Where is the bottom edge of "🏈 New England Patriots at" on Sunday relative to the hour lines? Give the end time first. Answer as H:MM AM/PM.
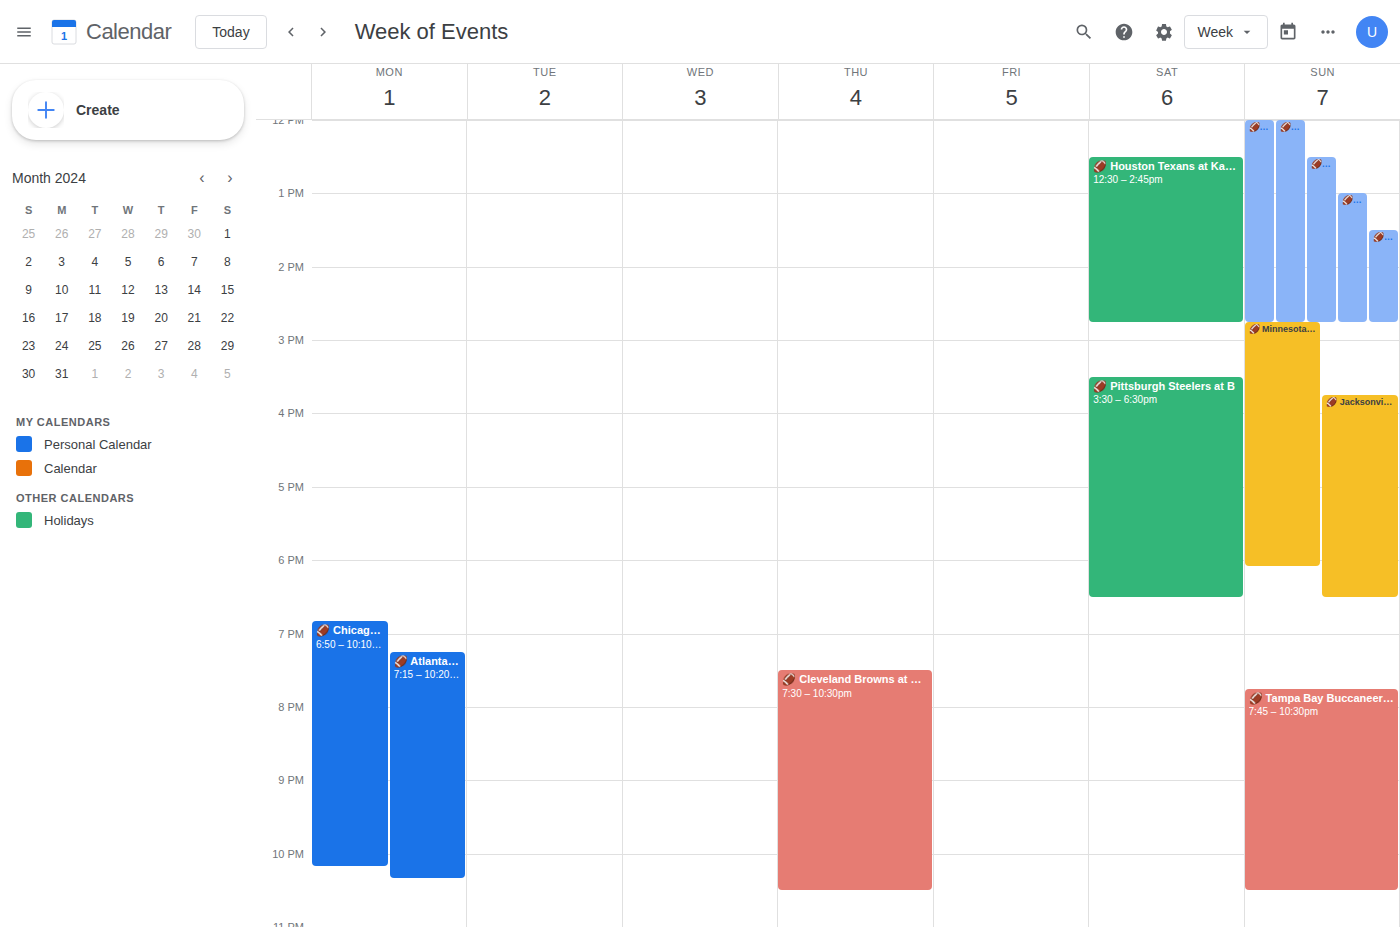
2:45 PM -- neither: three quarters of the way from the 2 PM line to the 3 PM line.